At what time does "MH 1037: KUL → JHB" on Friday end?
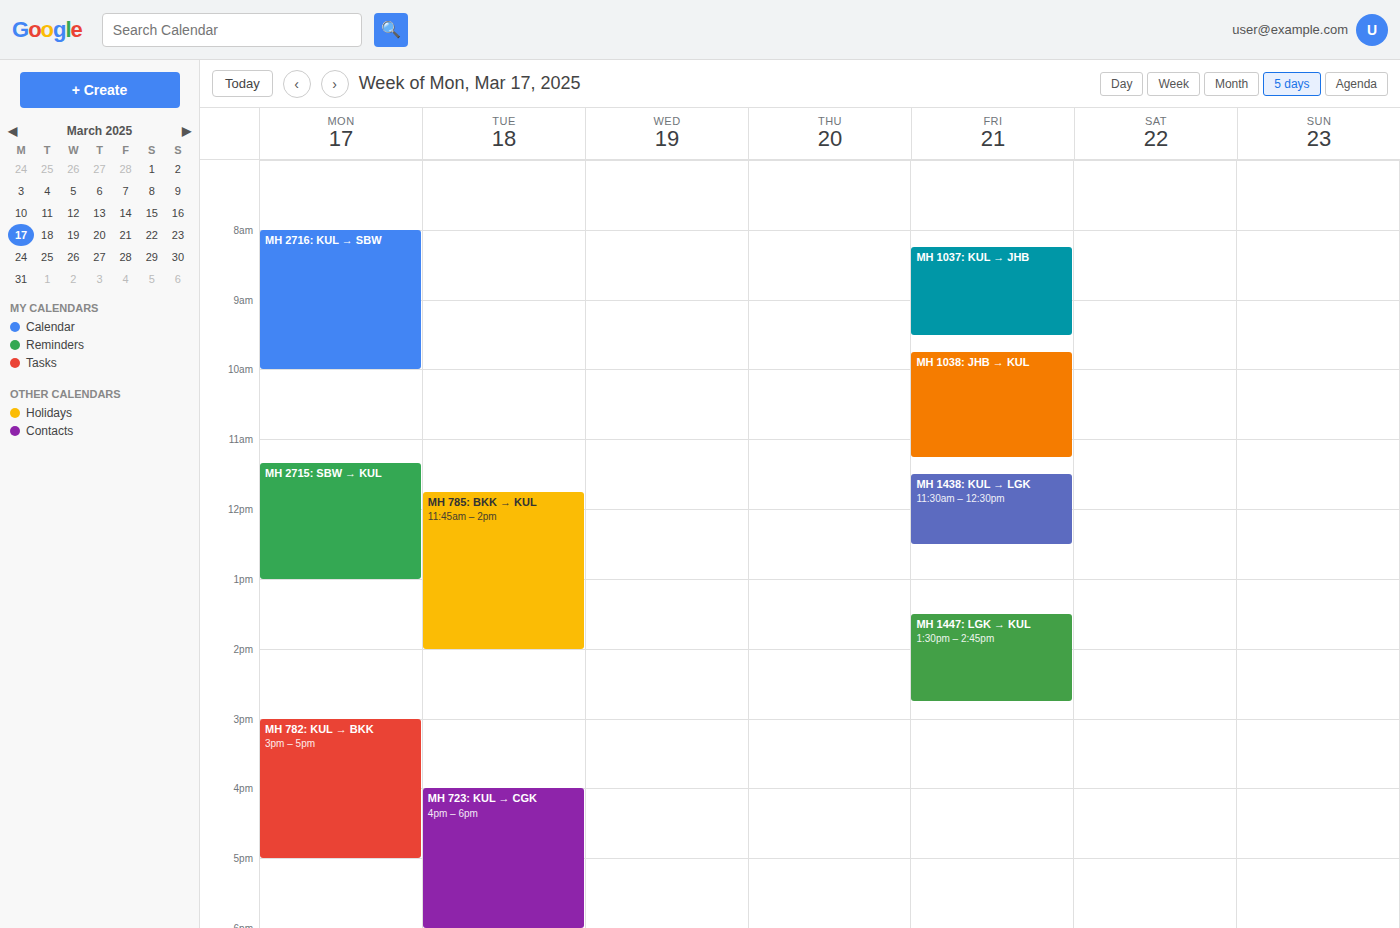
9:30 AM